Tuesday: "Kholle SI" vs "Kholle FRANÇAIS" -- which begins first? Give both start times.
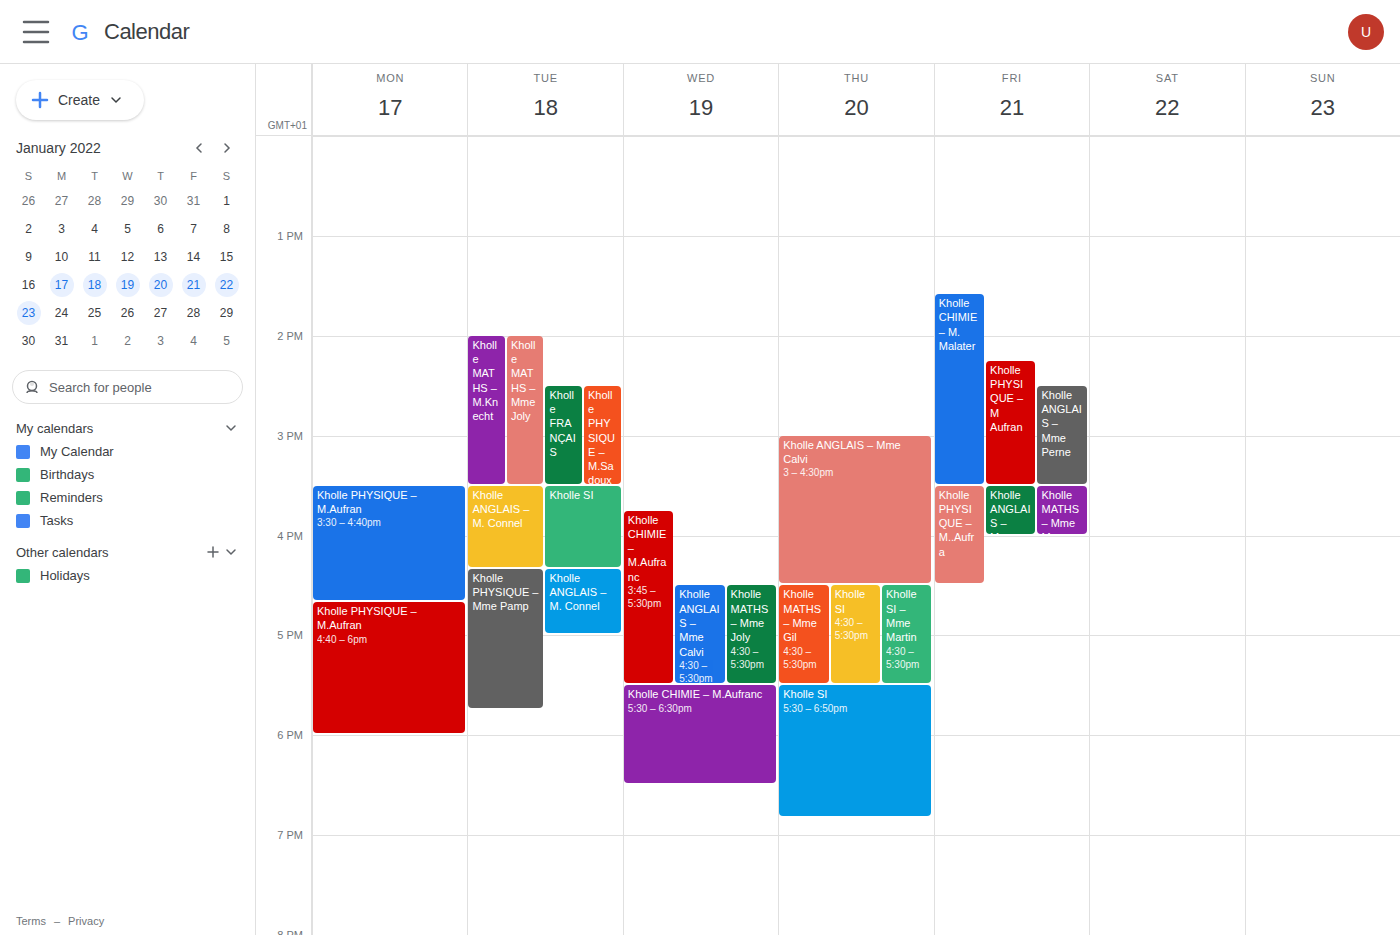
"Kholle FRANÇAIS" 2:30 PM; "Kholle SI" 3:30 PM.